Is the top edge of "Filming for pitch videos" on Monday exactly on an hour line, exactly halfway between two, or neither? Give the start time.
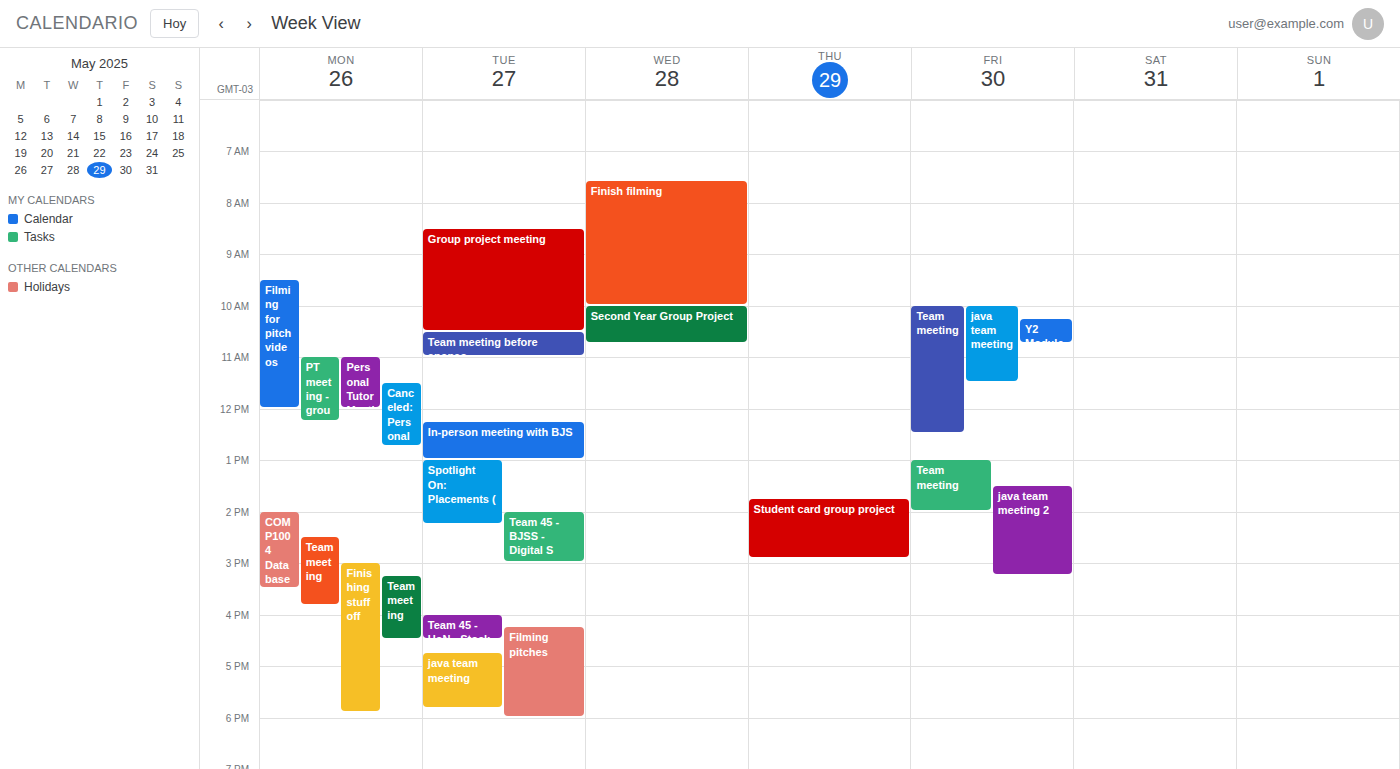
9:30 AM -- halfway between the 9 AM and 10 AM lines.